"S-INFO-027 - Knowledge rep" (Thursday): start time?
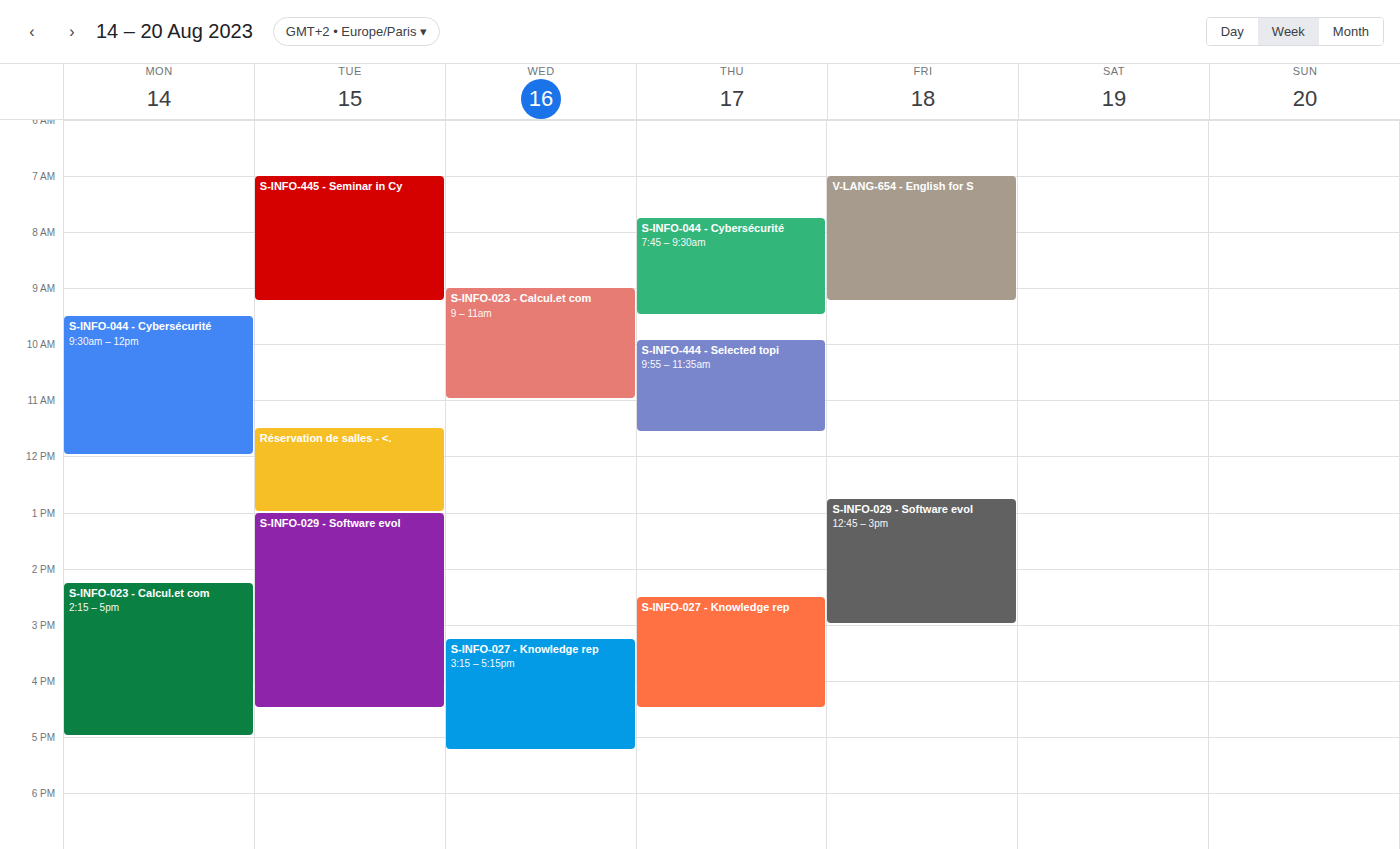
2:30 PM